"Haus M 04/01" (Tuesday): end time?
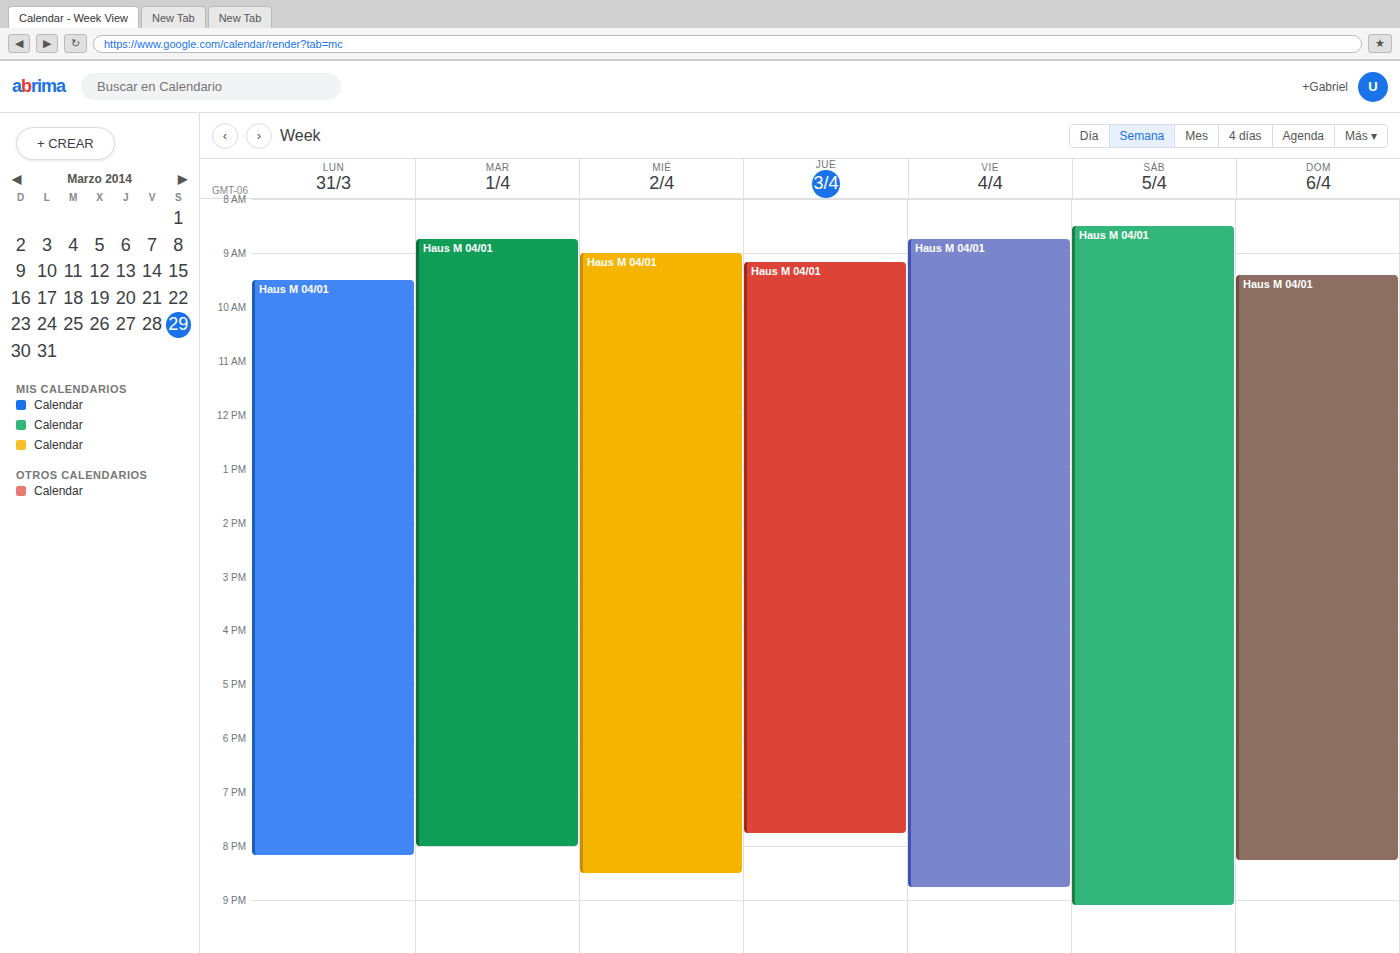
8:00 PM